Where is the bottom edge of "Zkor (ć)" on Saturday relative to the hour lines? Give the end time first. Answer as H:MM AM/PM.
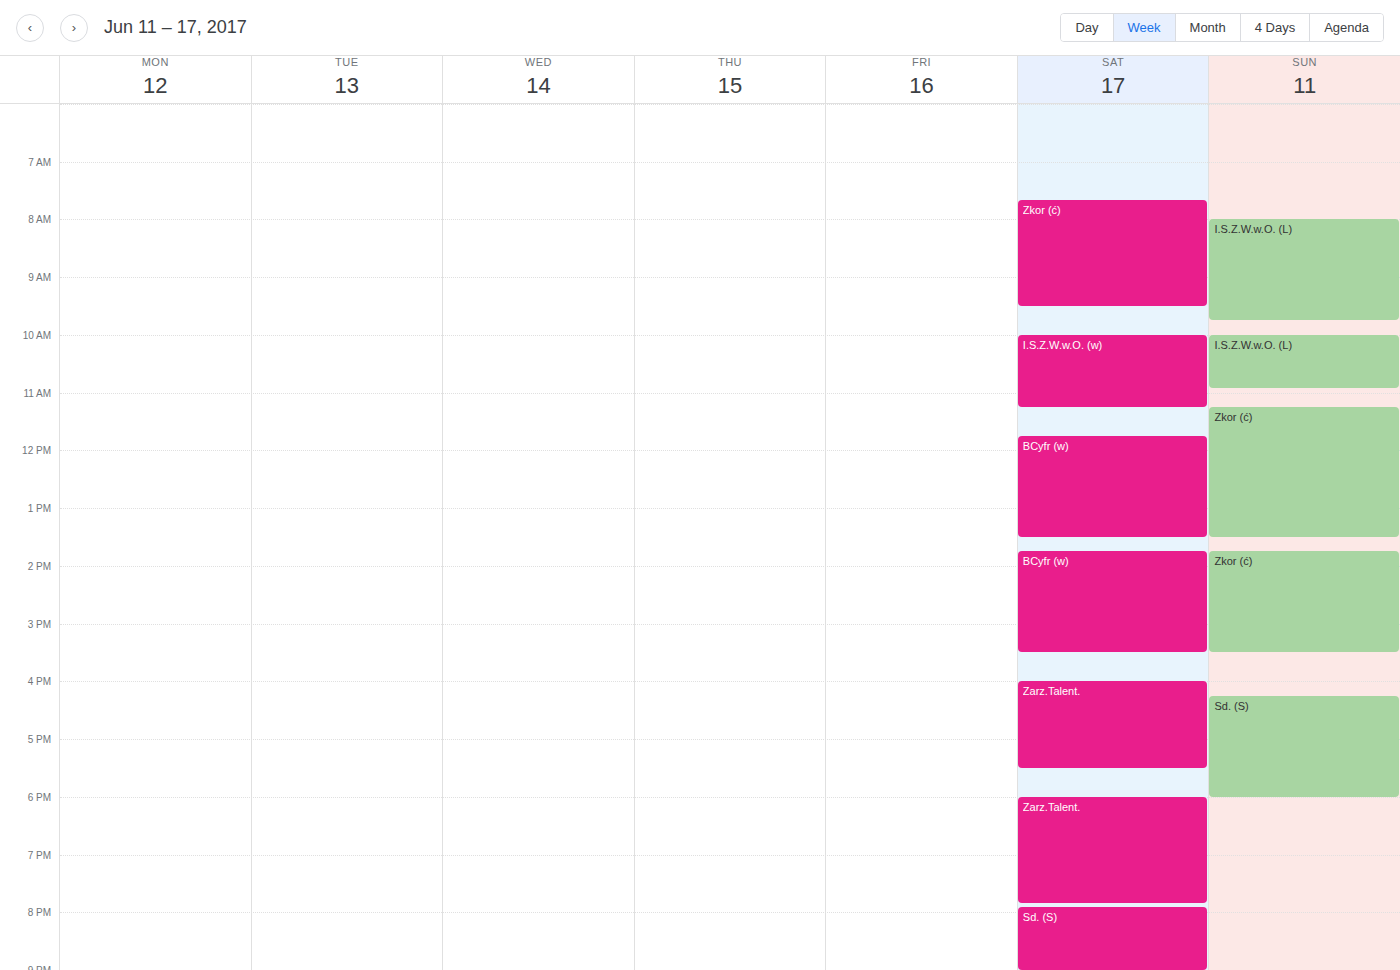
9:30 AM -- halfway between the 9 AM and 10 AM lines.